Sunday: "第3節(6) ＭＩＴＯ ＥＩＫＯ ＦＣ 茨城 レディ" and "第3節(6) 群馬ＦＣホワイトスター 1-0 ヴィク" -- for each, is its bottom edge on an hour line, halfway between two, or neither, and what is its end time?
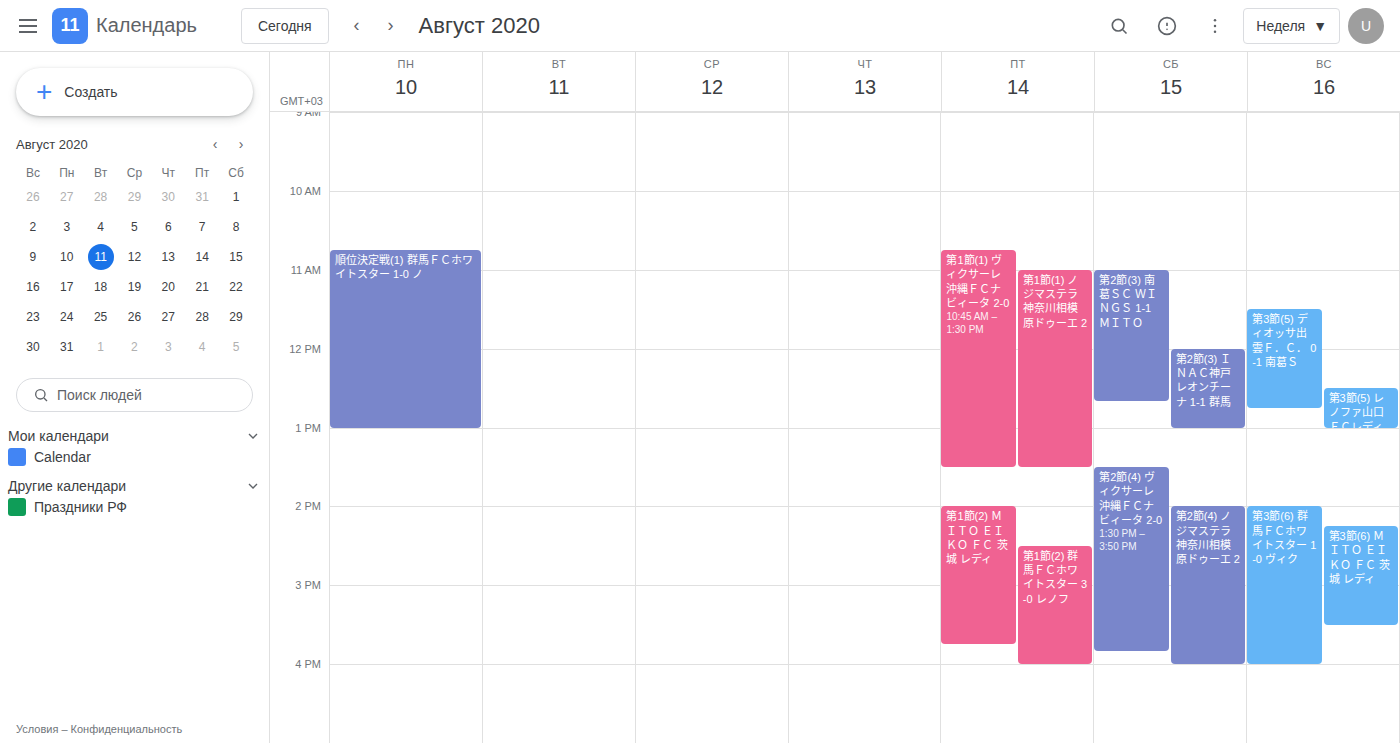
"第3節(6) ＭＩＴＯ ＥＩＫＯ ＦＣ 茨城 レディ": 3:30 PM, halfway between the 3 PM and 4 PM lines. "第3節(6) 群馬ＦＣホワイトスター 1-0 ヴィク": 4:00 PM, exactly on the 4 PM line.